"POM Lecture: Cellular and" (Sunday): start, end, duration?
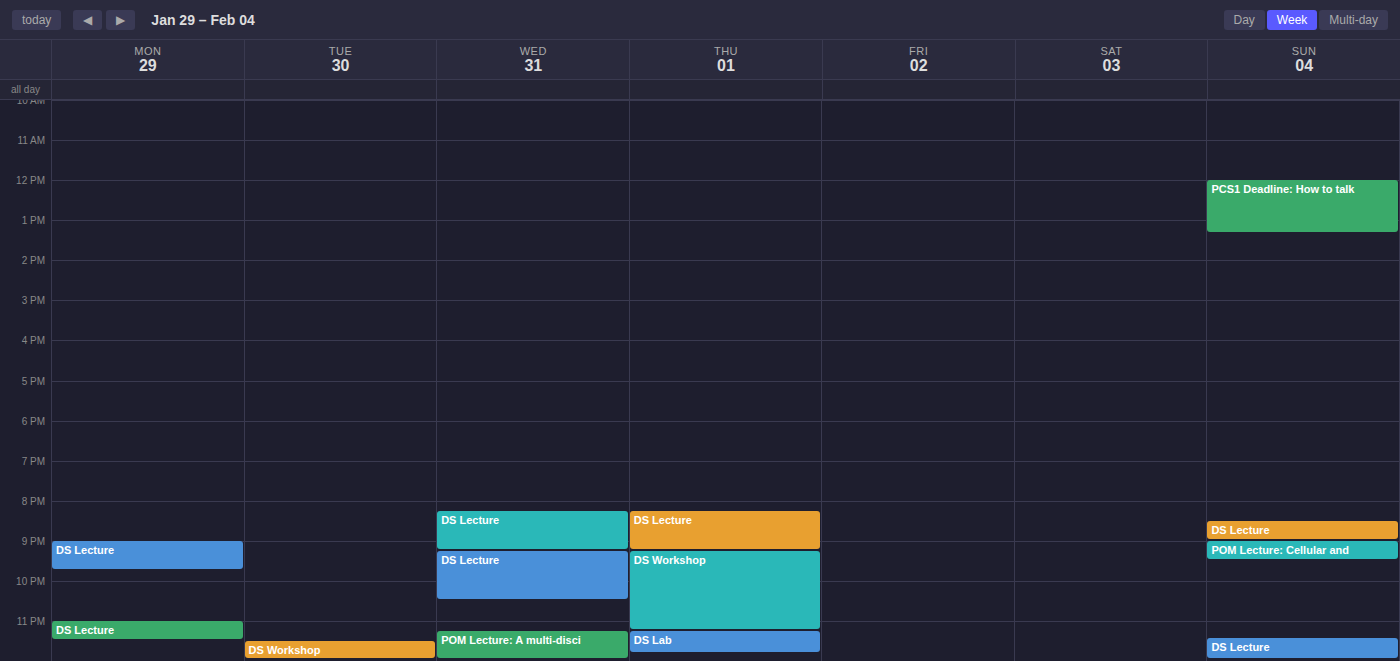
9:00 PM to 9:30 PM, 30 minutes